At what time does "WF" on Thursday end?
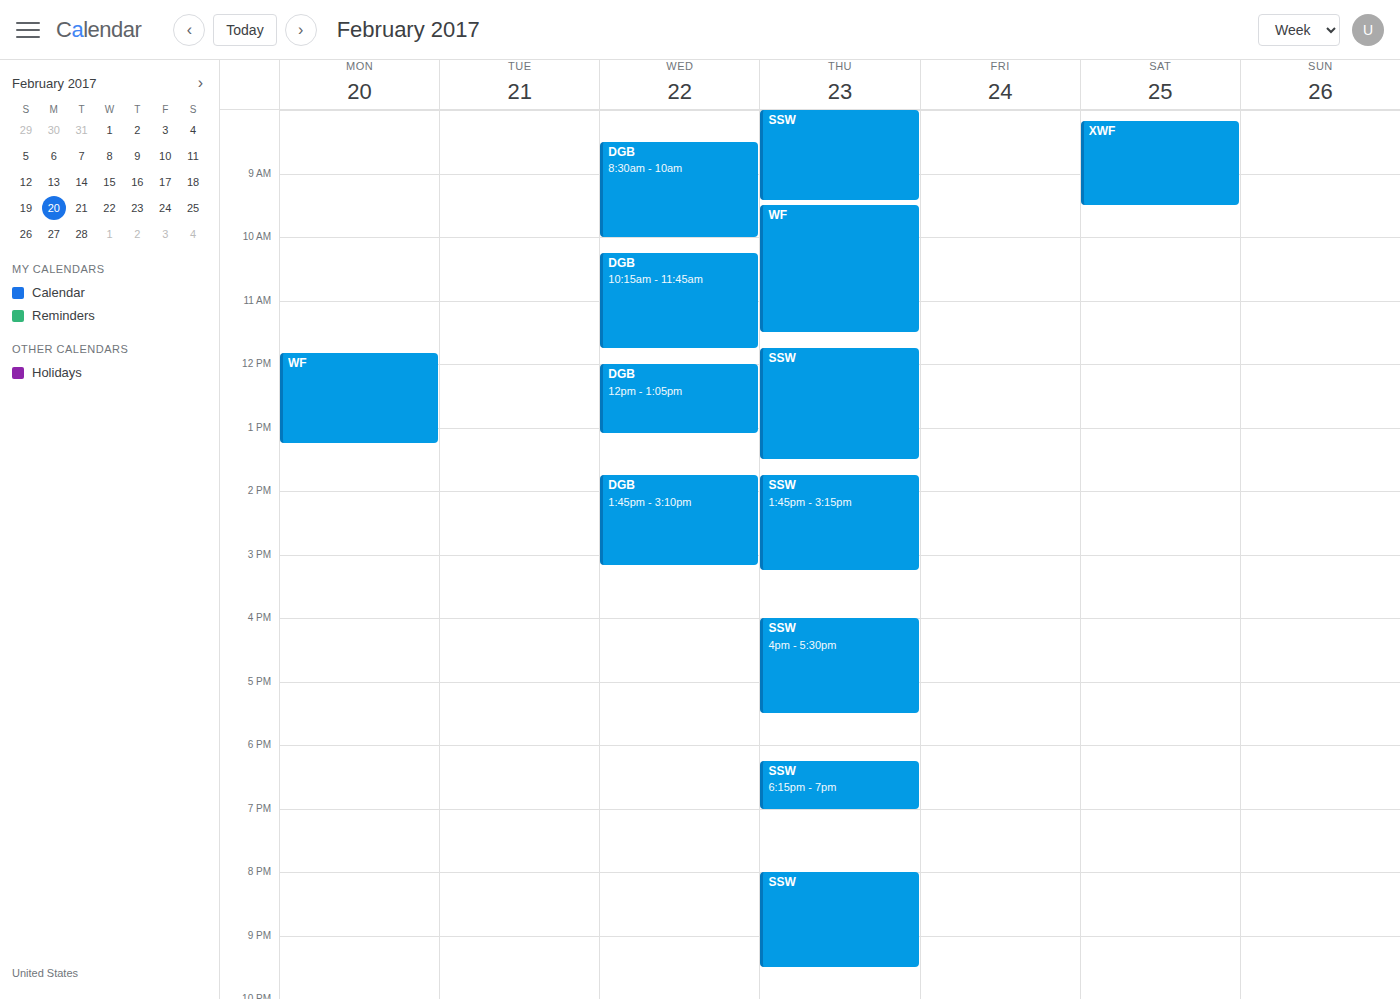
11:30 AM